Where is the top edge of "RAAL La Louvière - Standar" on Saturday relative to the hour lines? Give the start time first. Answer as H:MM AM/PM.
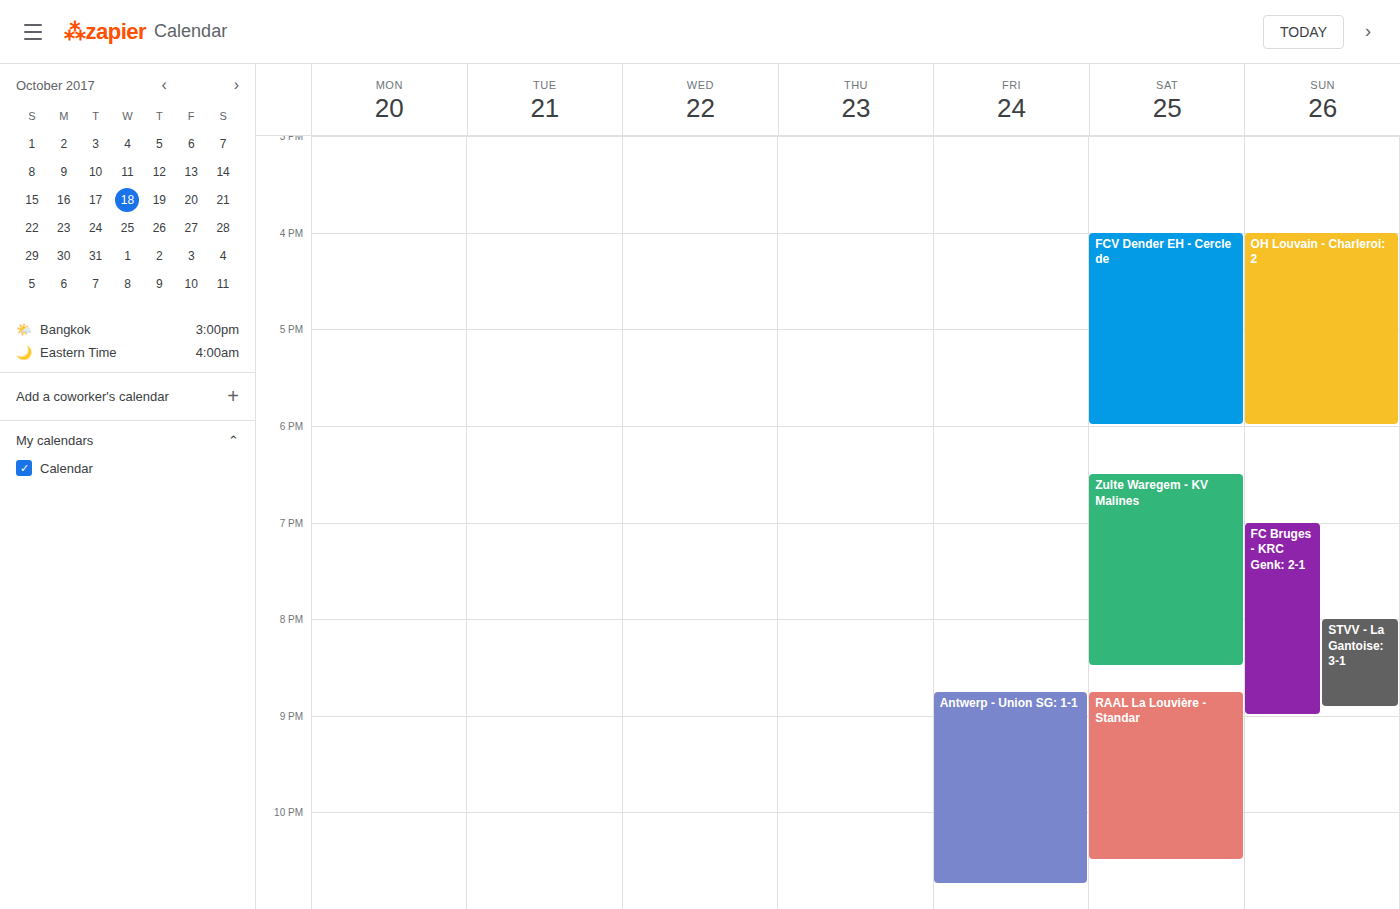
8:45 PM -- neither: three quarters of the way from the 8 PM line to the 9 PM line.